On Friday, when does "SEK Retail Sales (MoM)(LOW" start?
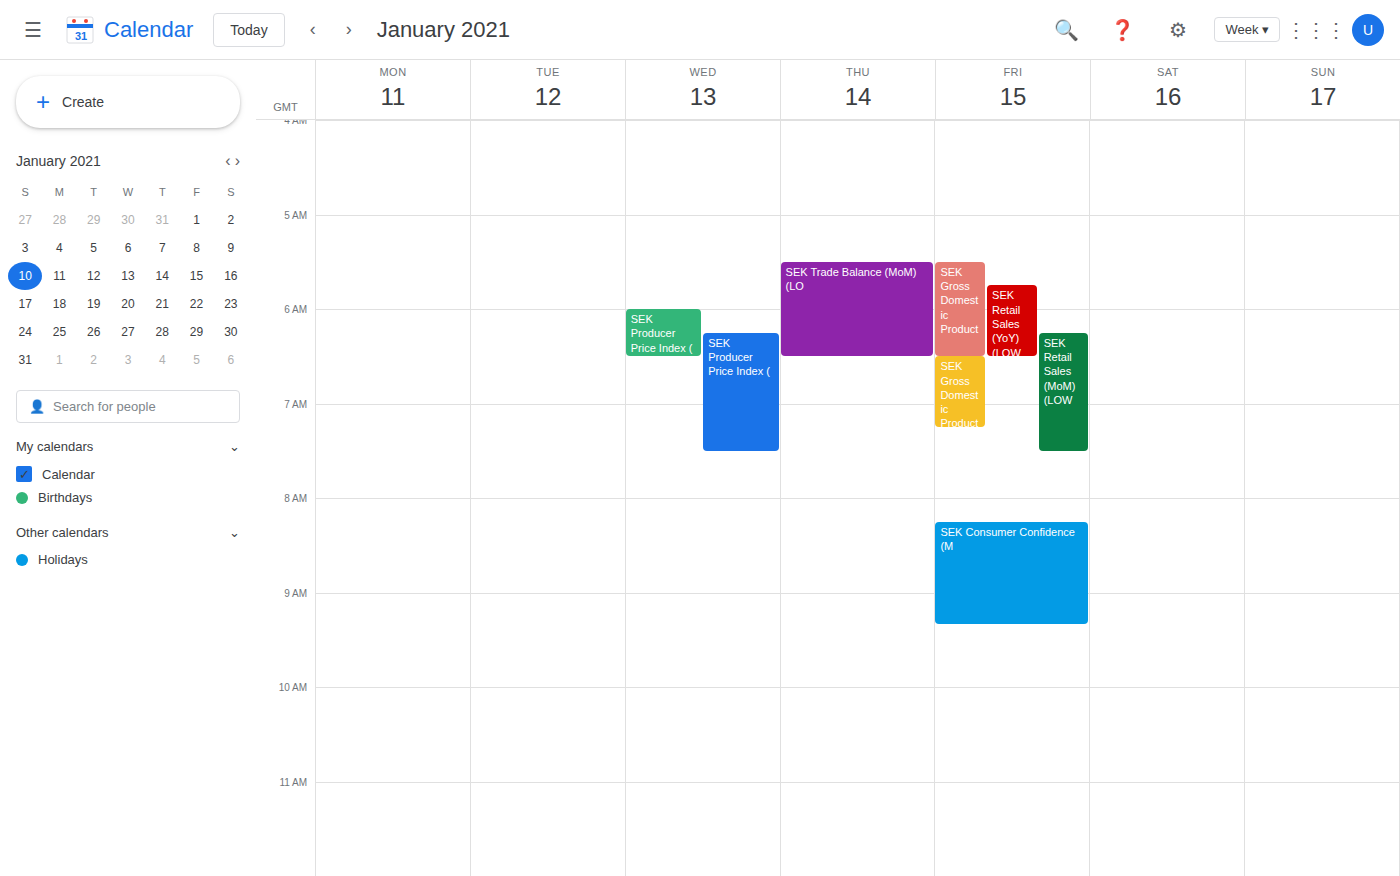
6:15 AM